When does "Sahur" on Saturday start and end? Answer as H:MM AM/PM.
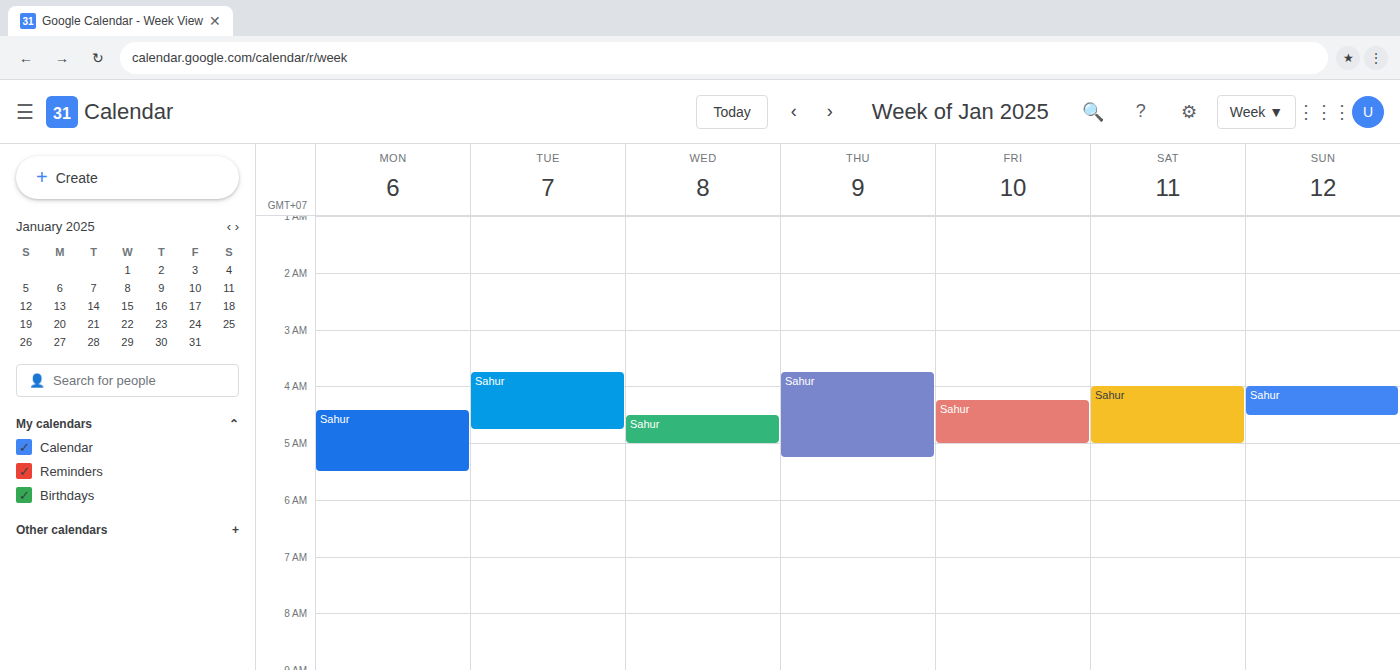
4:00 AM to 5:00 AM